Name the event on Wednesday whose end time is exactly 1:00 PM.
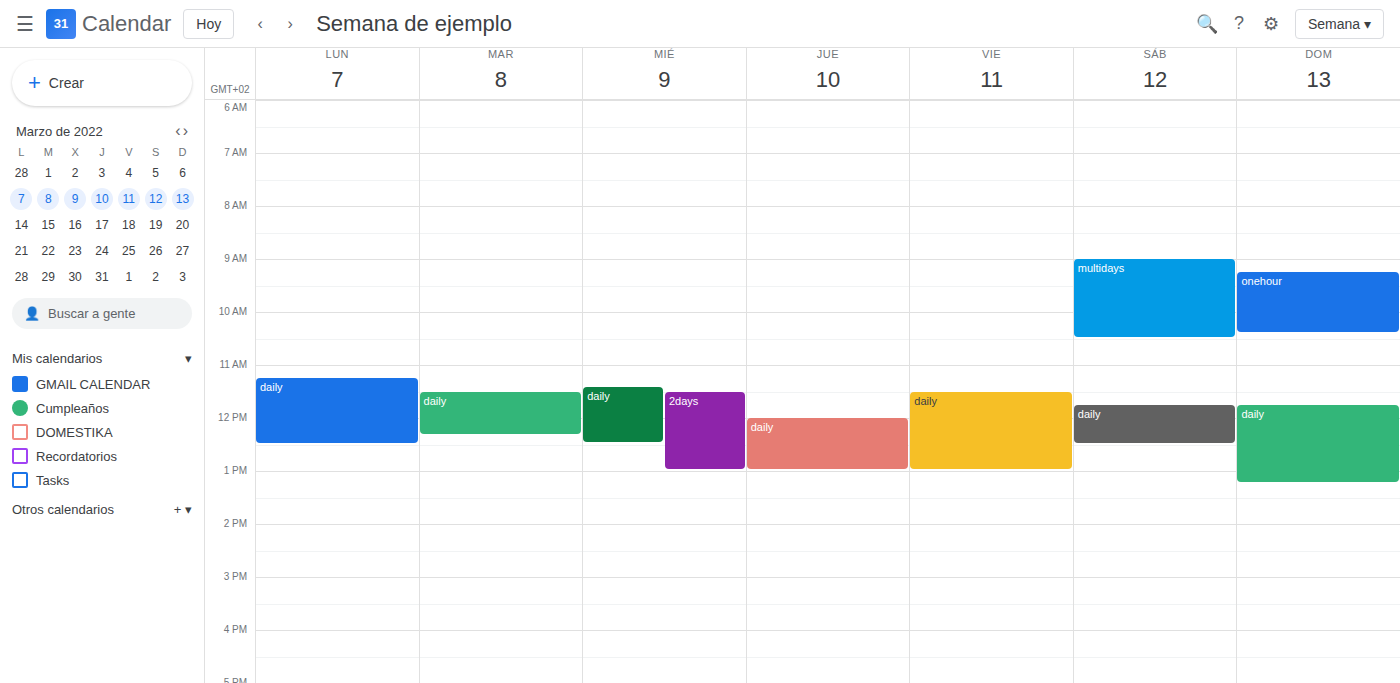
"2days"